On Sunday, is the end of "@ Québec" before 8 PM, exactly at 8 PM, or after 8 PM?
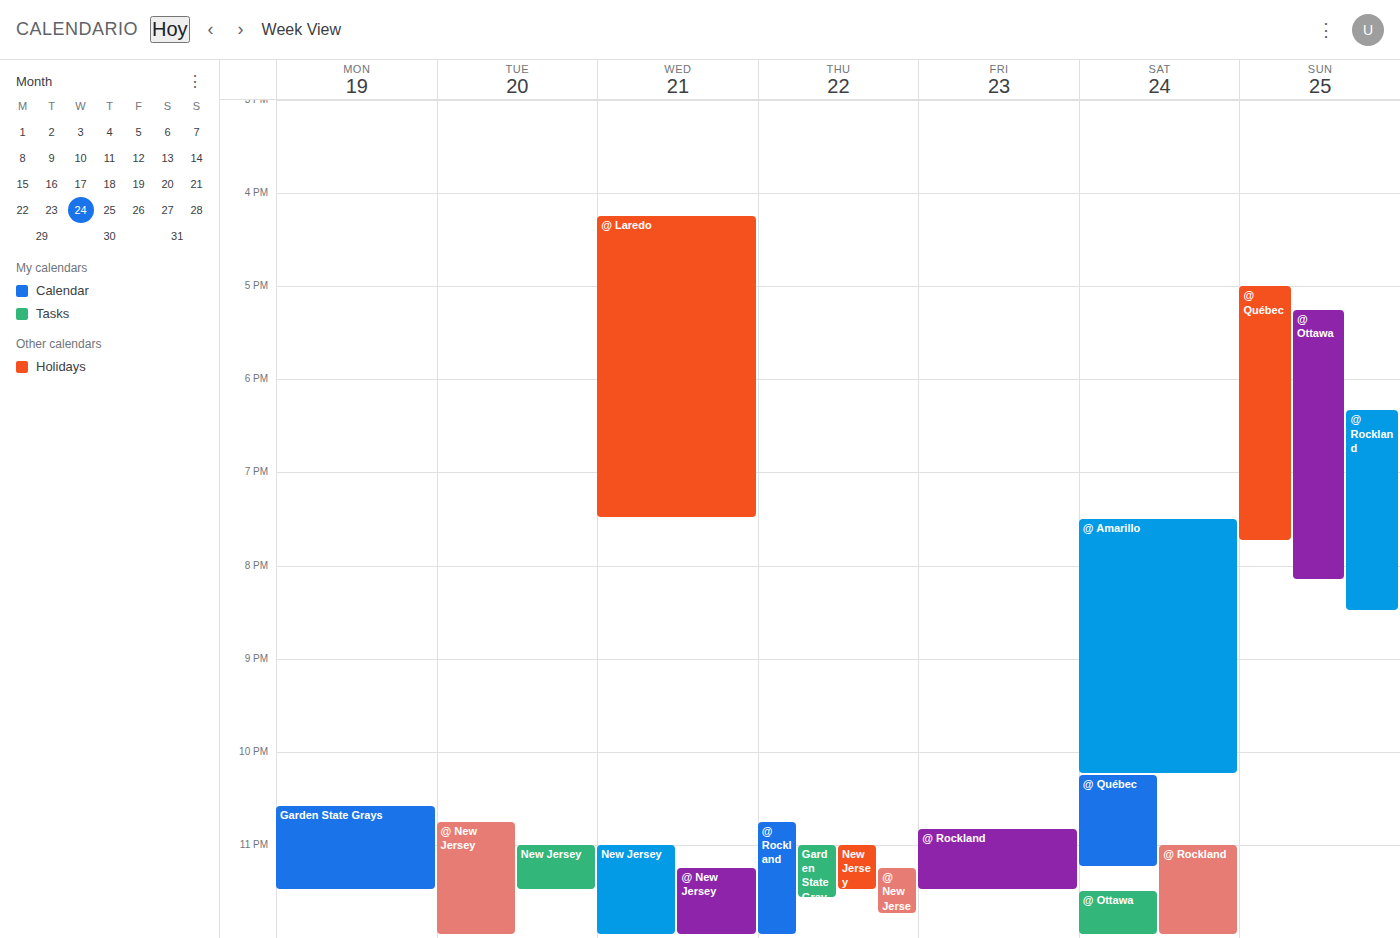
7:45 PM -- before 8 PM, 15 minutes above the 8 PM line.